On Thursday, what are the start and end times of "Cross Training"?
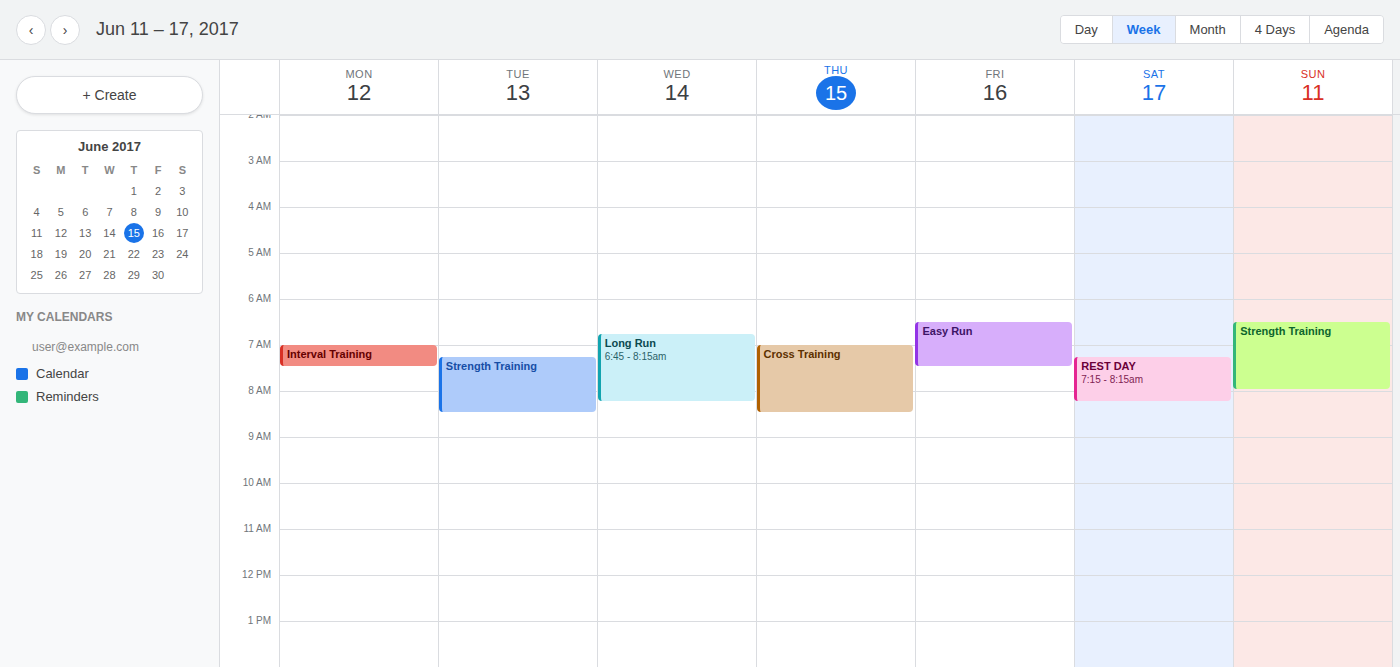
7:00 AM to 8:30 AM